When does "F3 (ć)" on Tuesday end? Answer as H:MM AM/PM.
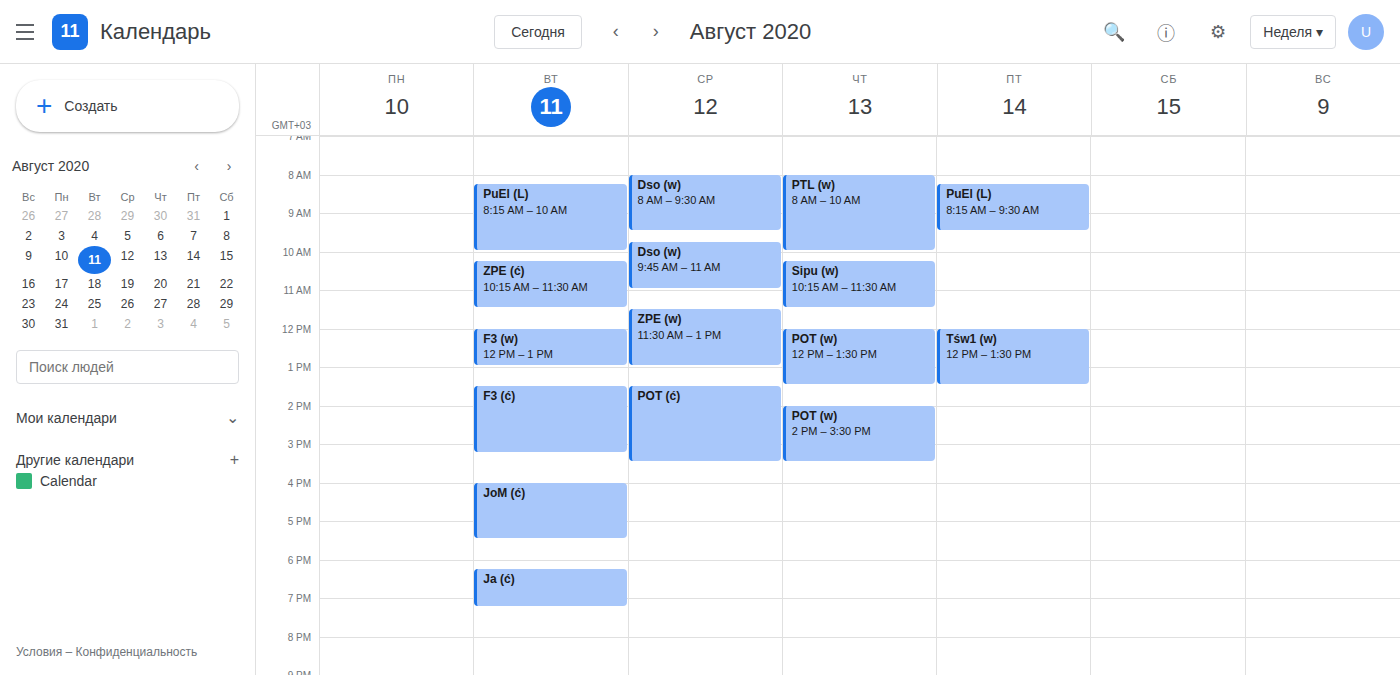
3:15 PM